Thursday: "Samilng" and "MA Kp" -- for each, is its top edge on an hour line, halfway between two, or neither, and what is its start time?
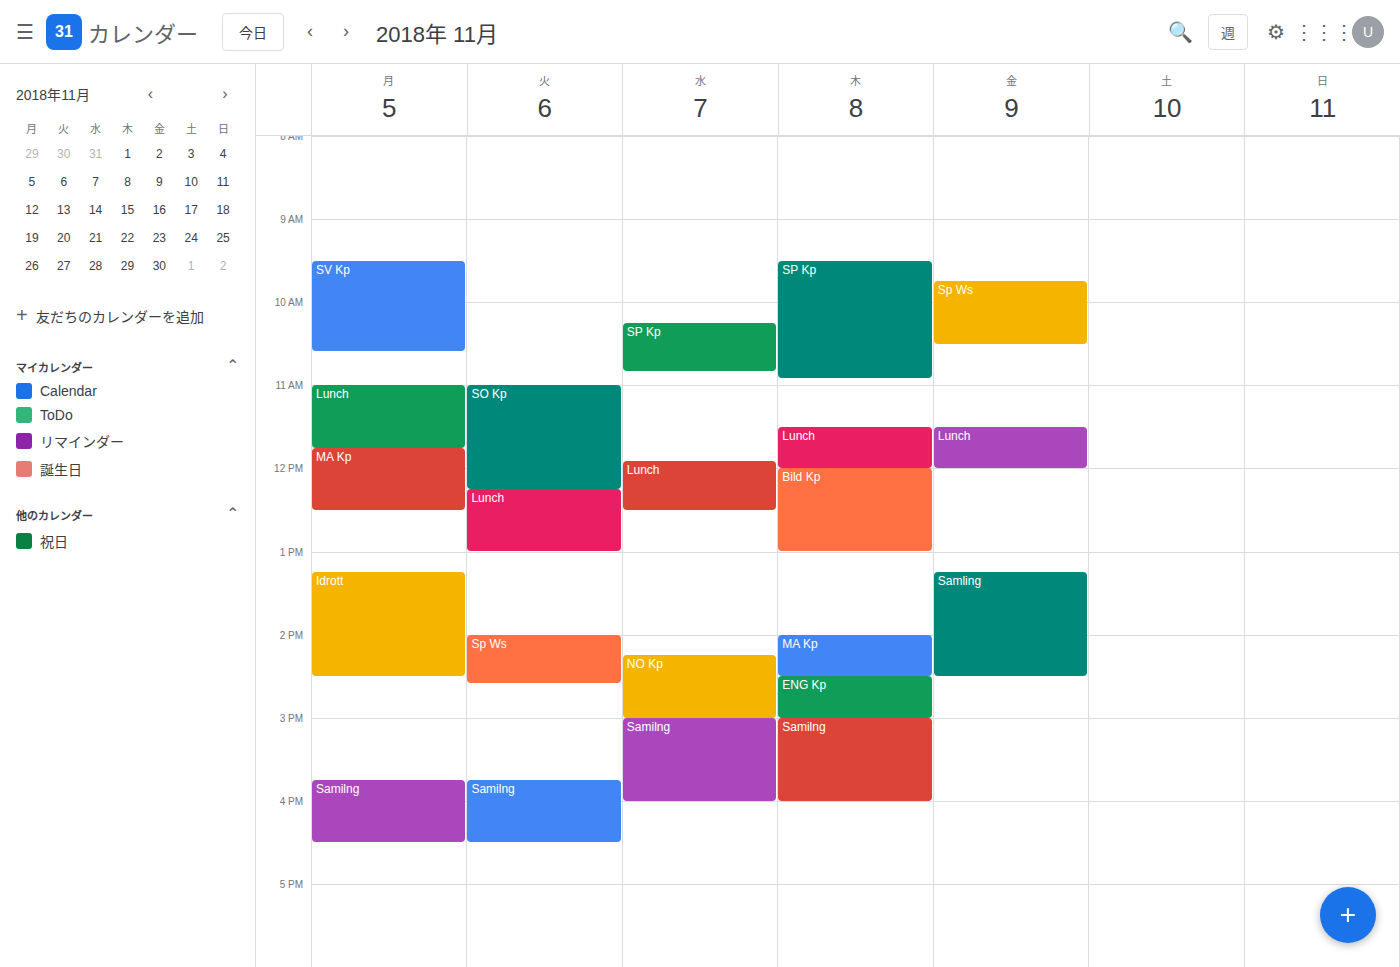
"Samilng": 3:00 PM, exactly on the 3 PM line. "MA Kp": 2:00 PM, exactly on the 2 PM line.